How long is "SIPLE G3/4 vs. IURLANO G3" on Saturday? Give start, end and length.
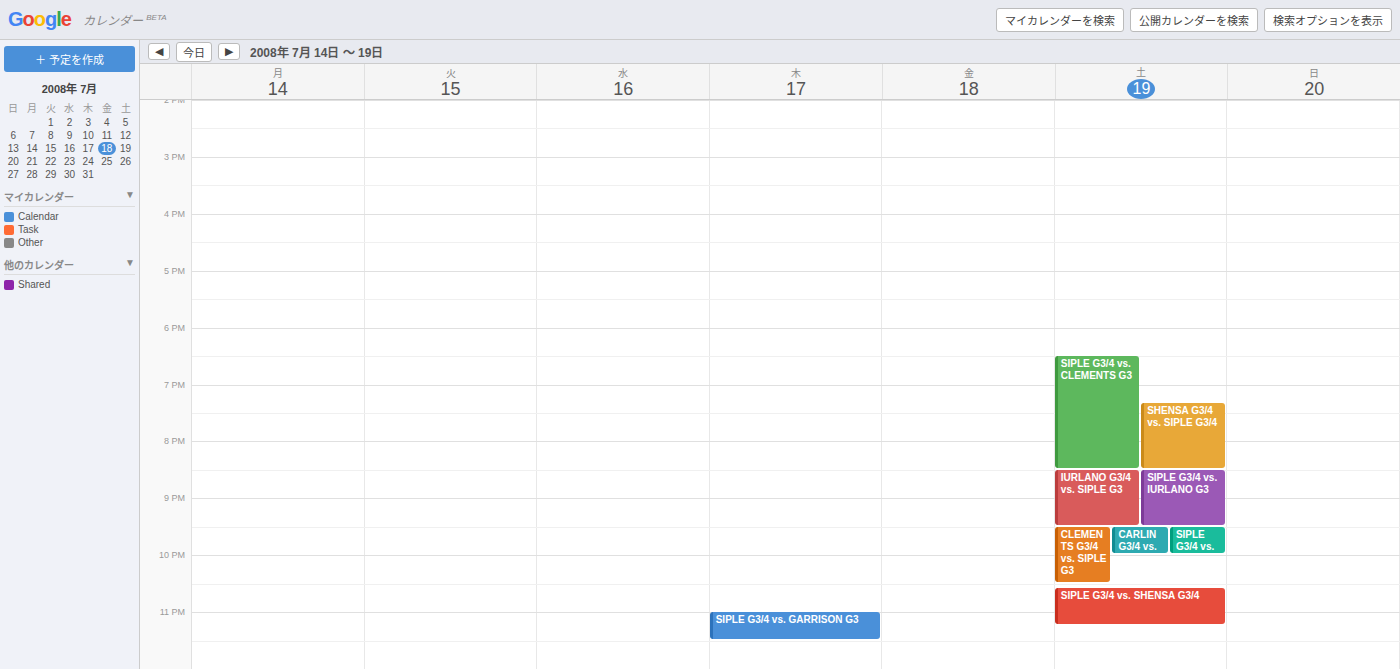
8:30 PM to 9:30 PM, 1 hour